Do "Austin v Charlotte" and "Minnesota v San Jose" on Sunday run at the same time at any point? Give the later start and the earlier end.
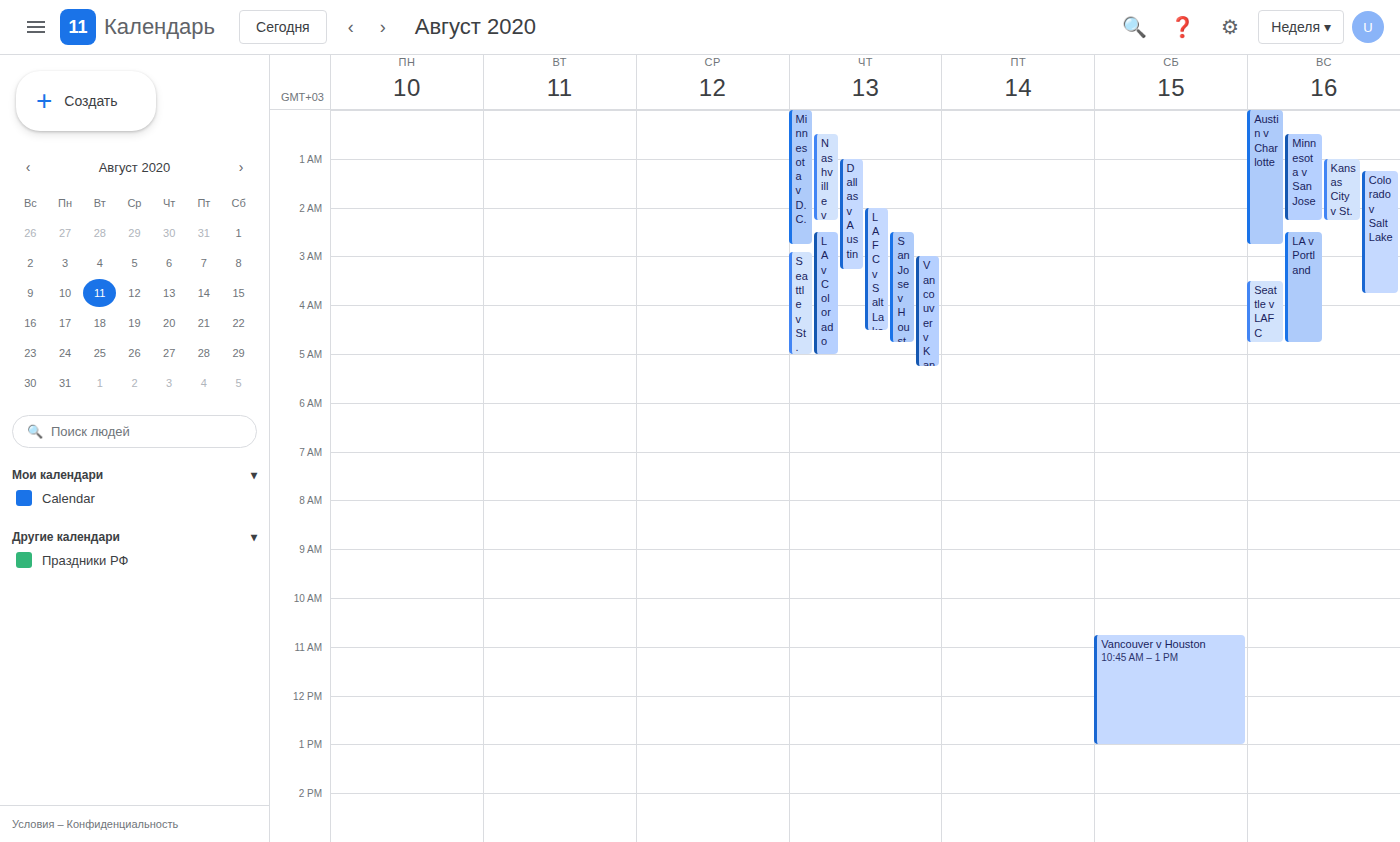
"Minnesota v San Jose" runs 00:30 to 02:15, inside "Austin v Charlotte" -- they overlap.